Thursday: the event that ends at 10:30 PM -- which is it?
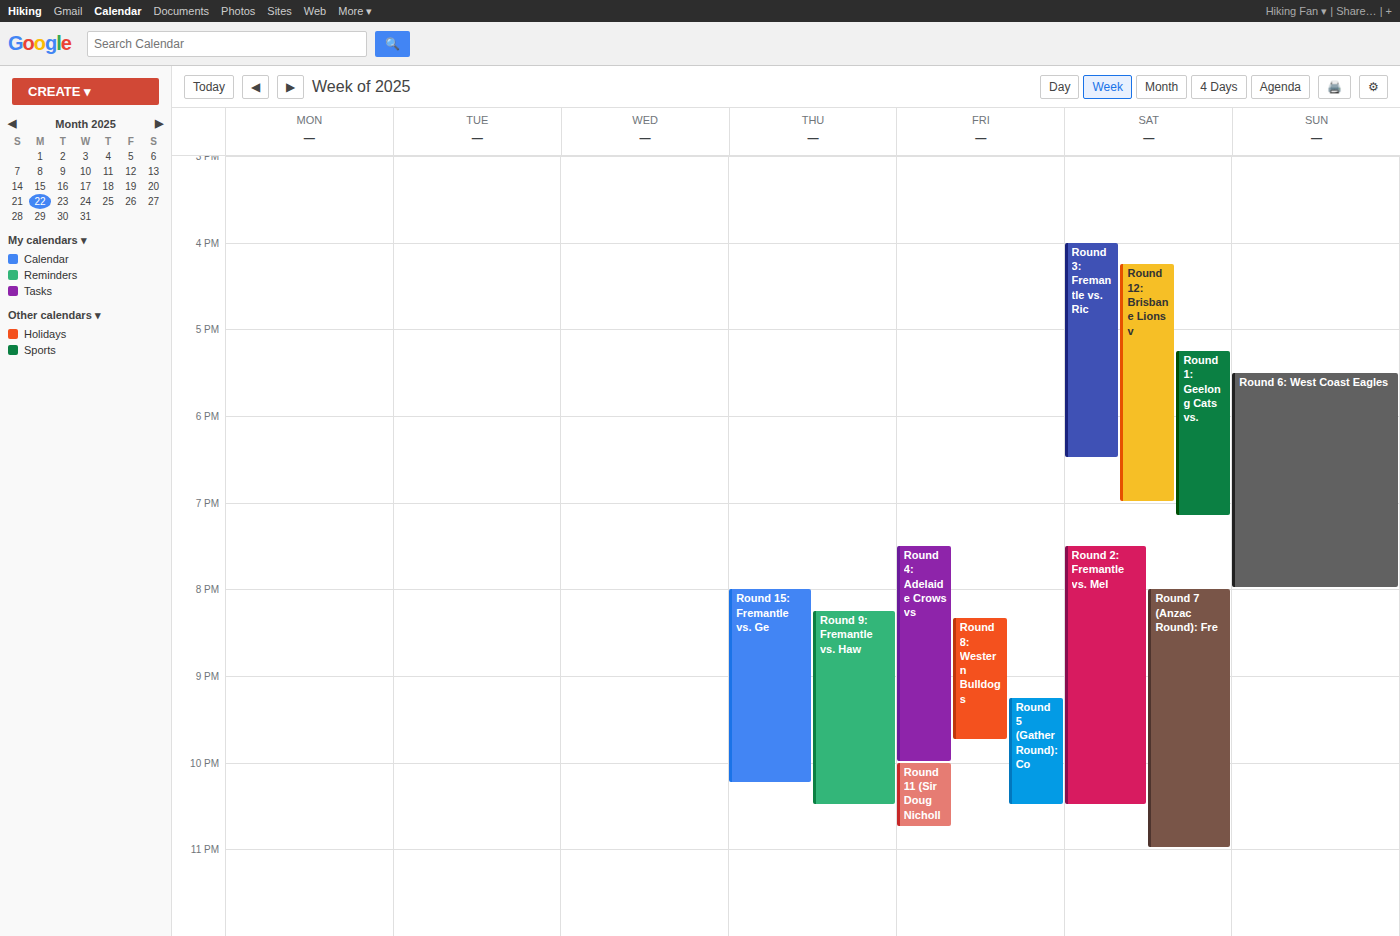
"Round 9: Fremantle vs. Haw"